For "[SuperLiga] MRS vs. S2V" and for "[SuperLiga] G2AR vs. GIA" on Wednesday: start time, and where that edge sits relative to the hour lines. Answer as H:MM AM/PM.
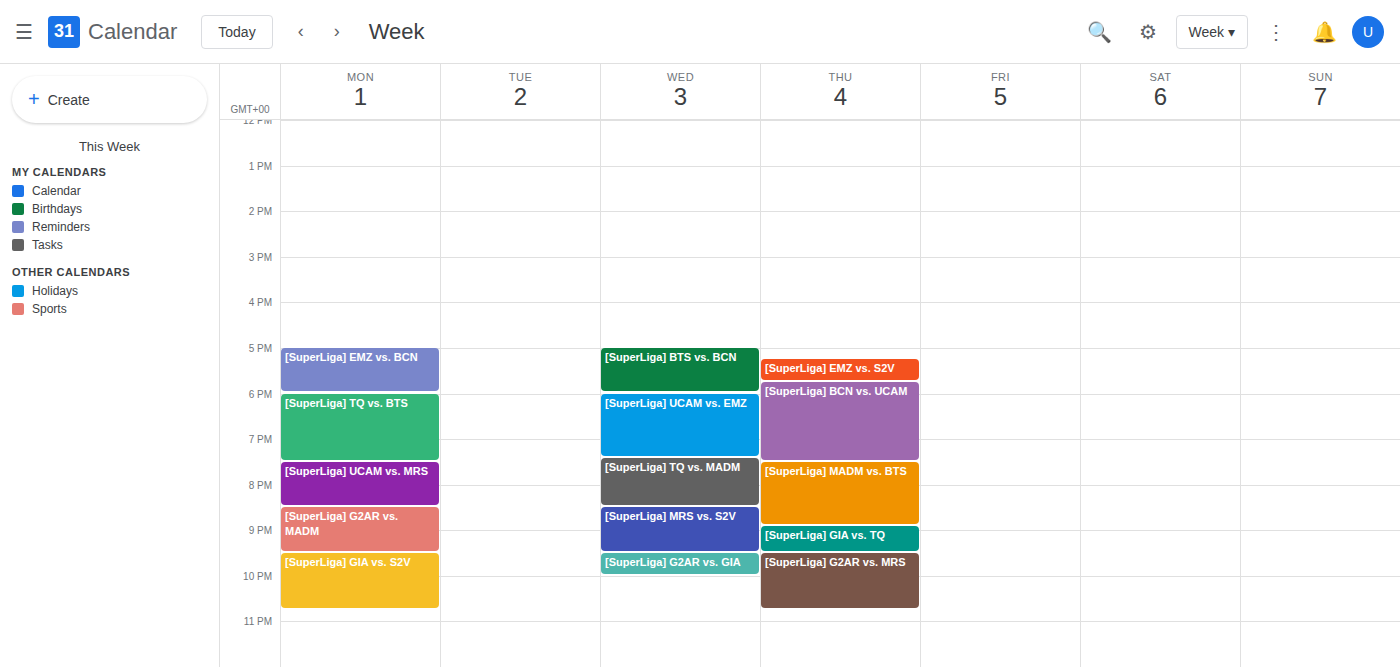
"[SuperLiga] MRS vs. S2V": 8:30 PM, halfway between the 8 PM and 9 PM lines. "[SuperLiga] G2AR vs. GIA": 9:30 PM, halfway between the 9 PM and 10 PM lines.